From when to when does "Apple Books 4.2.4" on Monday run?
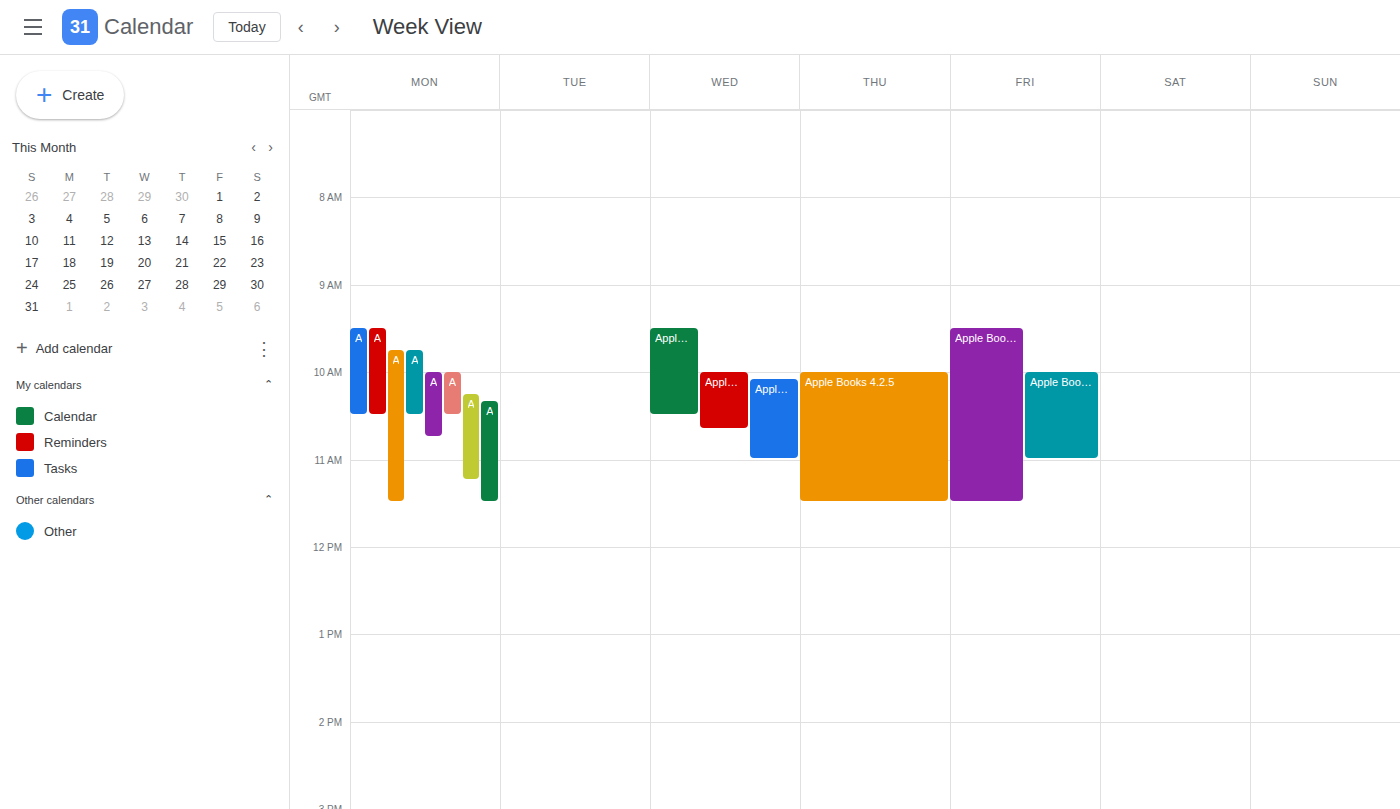
10:20 AM to 11:30 AM